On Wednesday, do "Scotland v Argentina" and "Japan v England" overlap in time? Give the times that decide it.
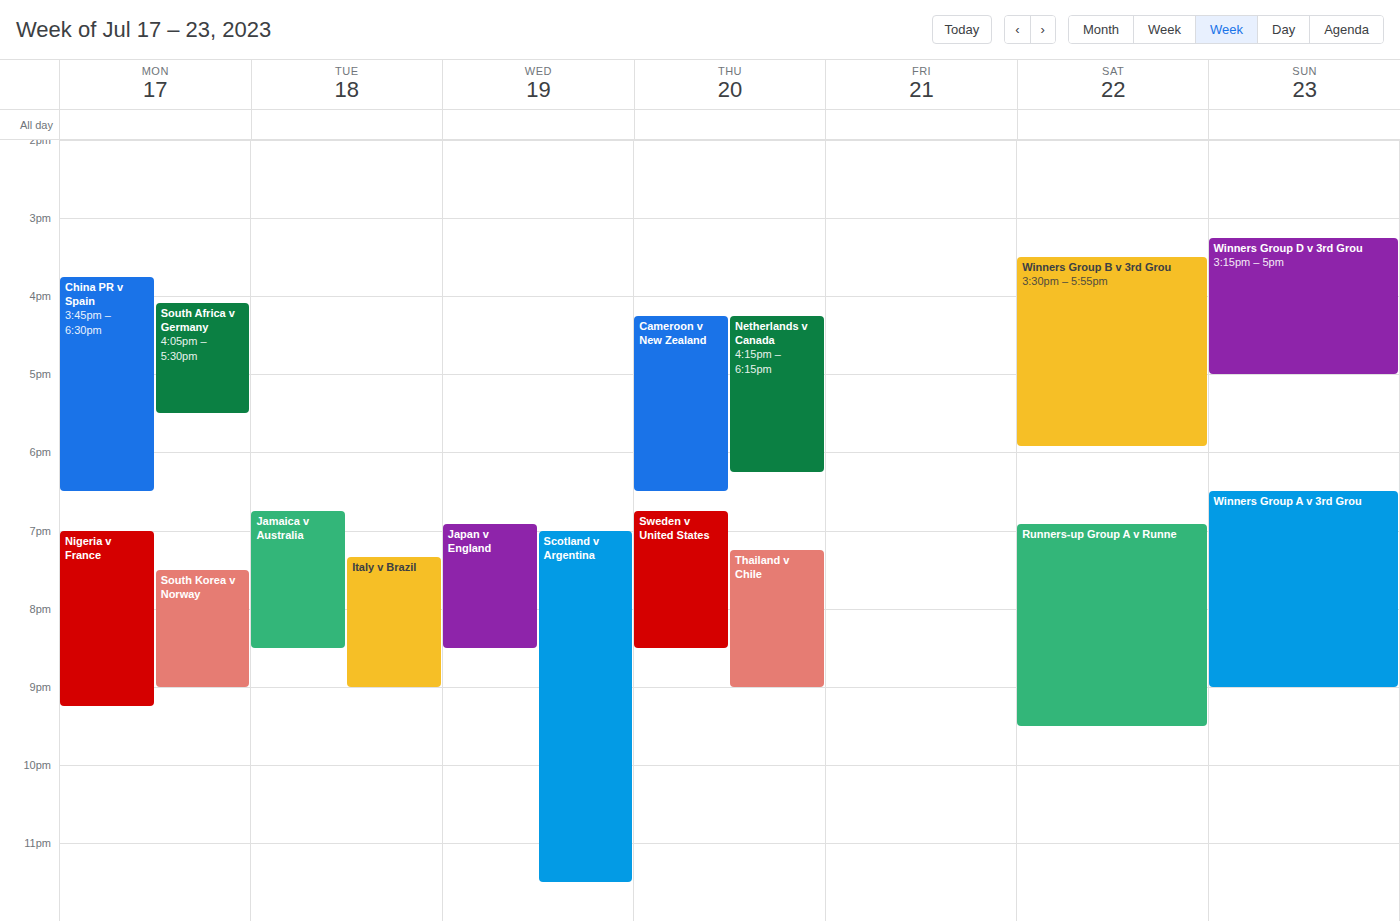
"Scotland v Argentina" starts at 7:00 PM, before "Japan v England" ends at 8:30 PM -- they overlap.